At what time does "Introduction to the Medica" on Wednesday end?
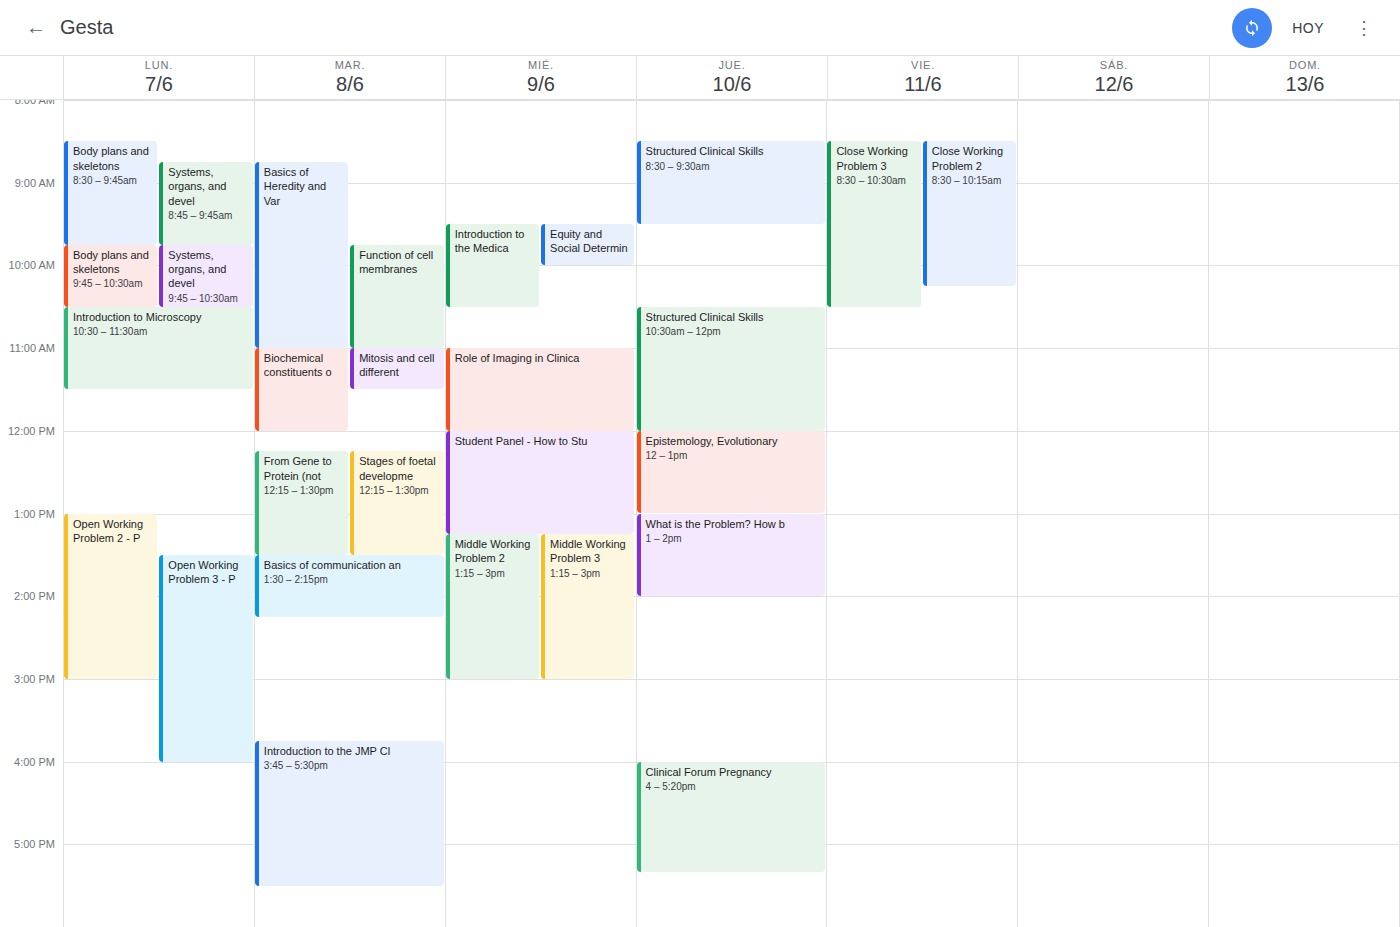
10:30 AM